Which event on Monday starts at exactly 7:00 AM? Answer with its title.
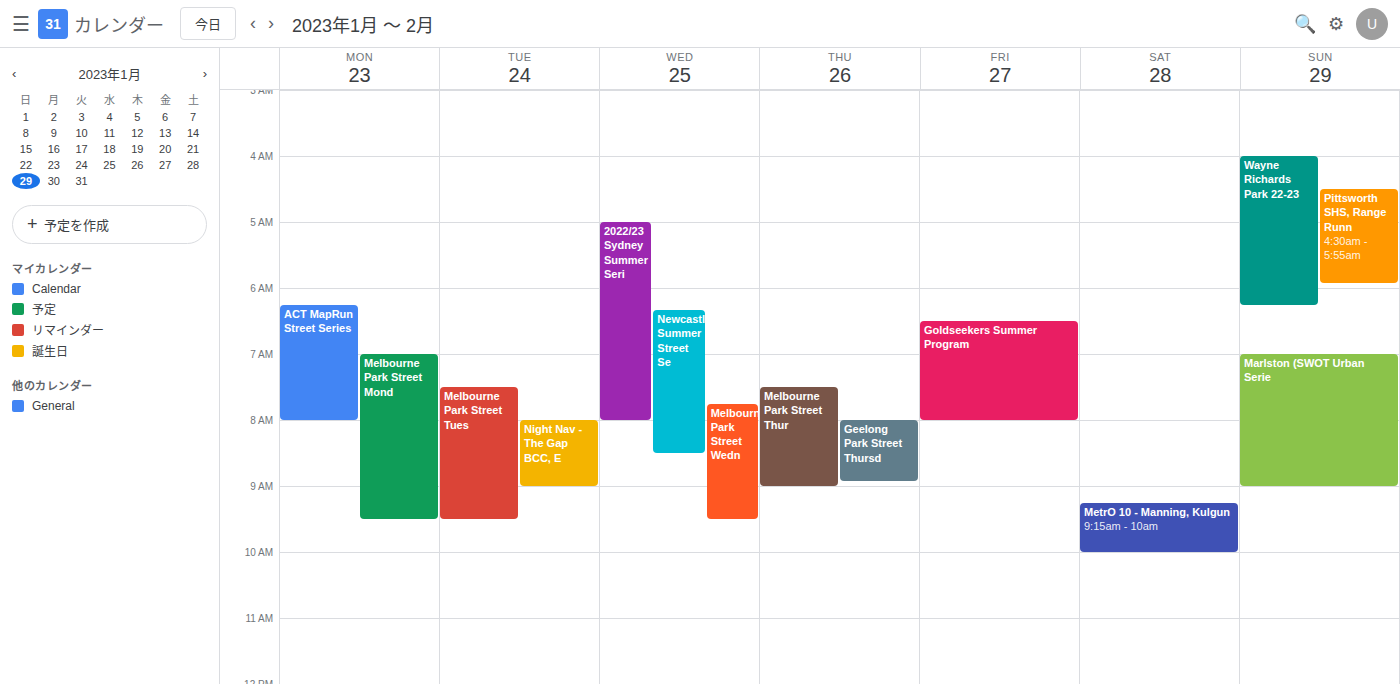
"Melbourne Park Street Mond"